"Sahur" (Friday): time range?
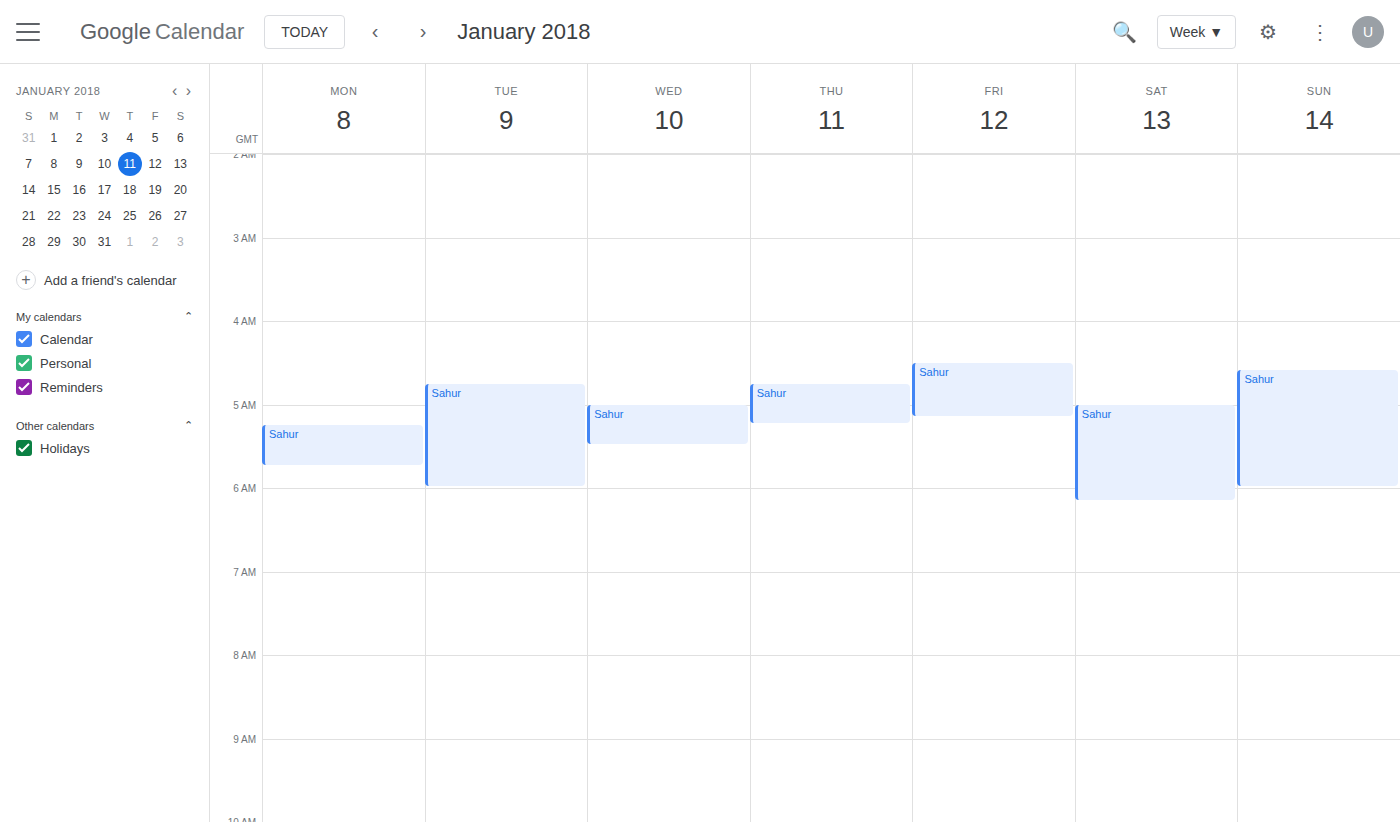
4:30 AM to 5:10 AM